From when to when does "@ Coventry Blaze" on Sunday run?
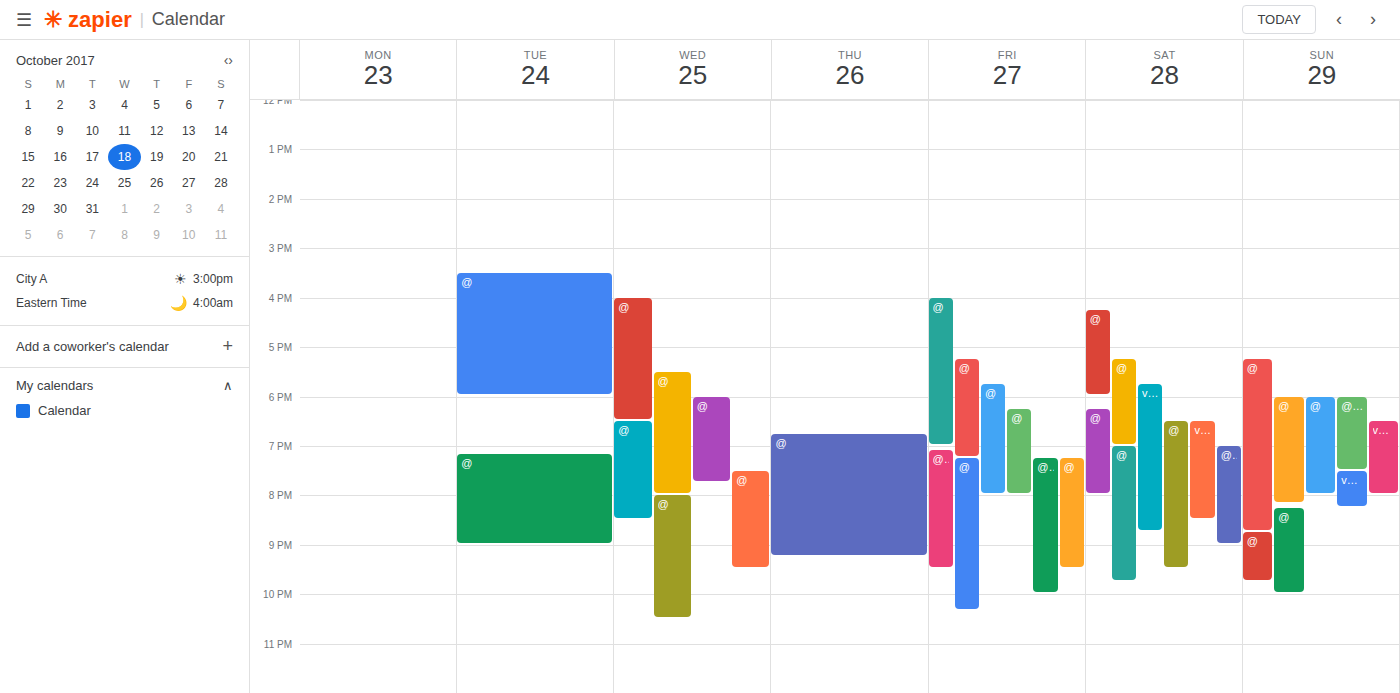
6:00 PM to 7:30 PM